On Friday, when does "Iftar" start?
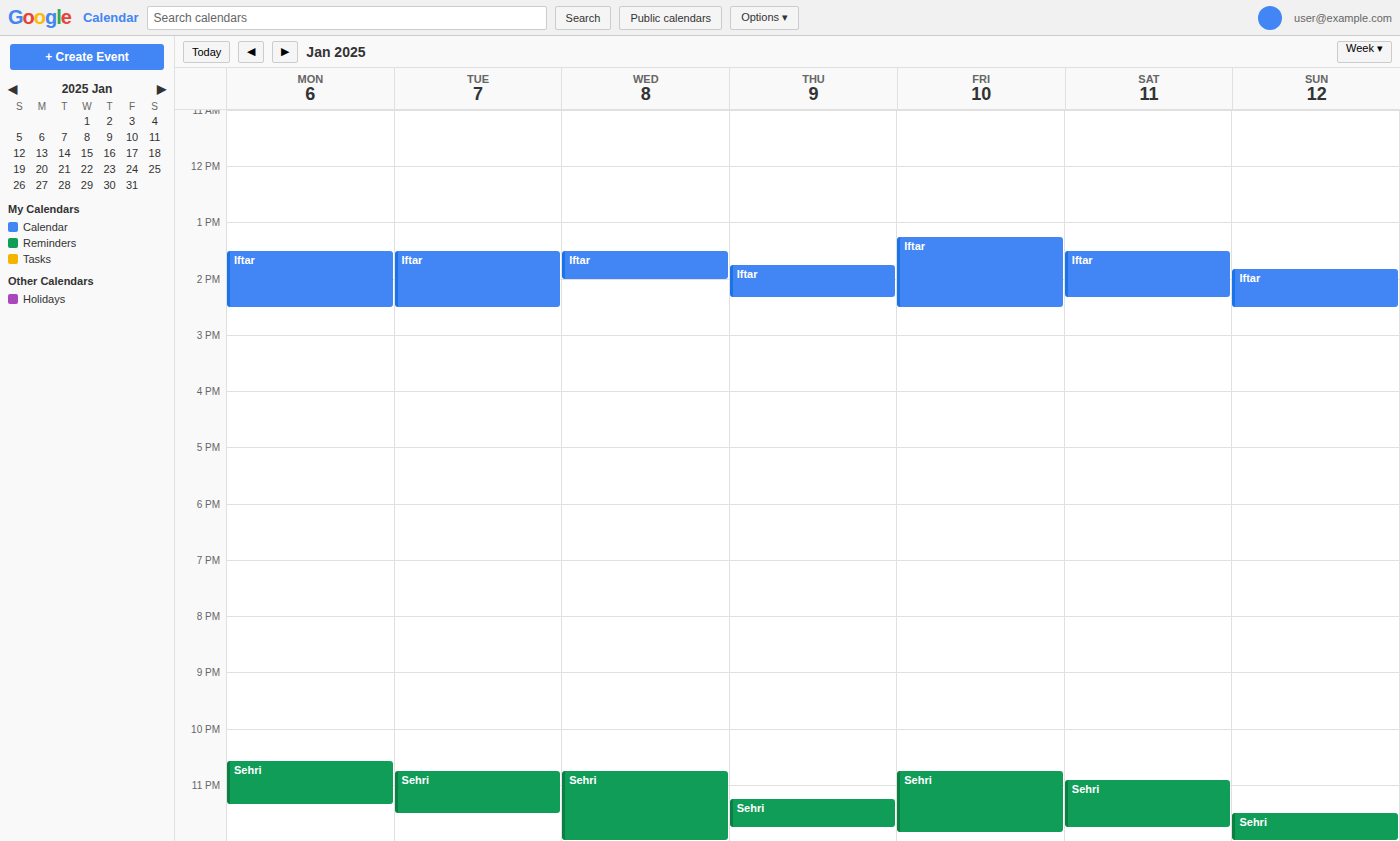
1:15 PM